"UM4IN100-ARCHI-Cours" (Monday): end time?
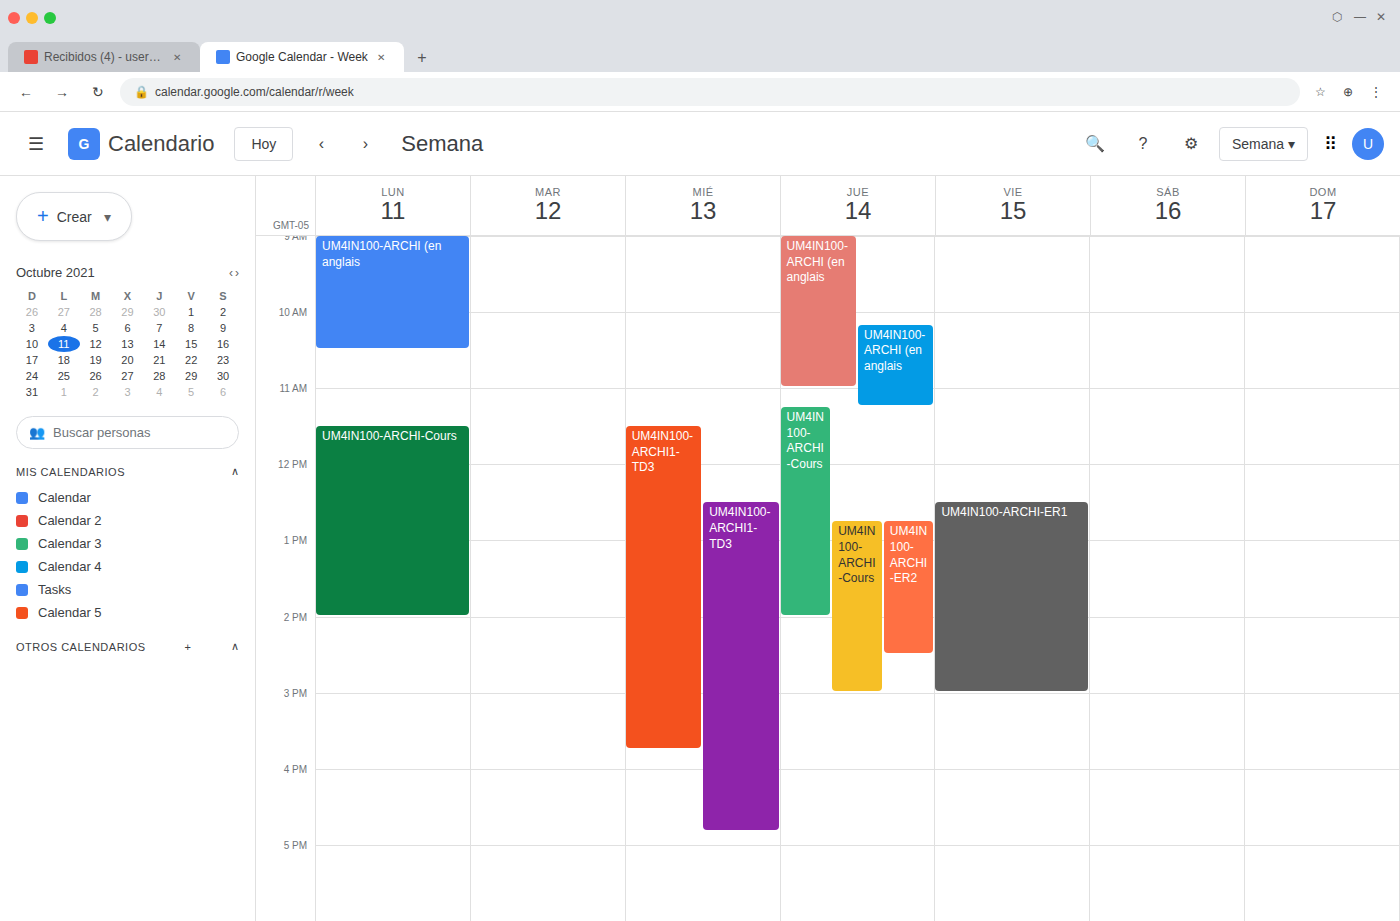
2:00 PM